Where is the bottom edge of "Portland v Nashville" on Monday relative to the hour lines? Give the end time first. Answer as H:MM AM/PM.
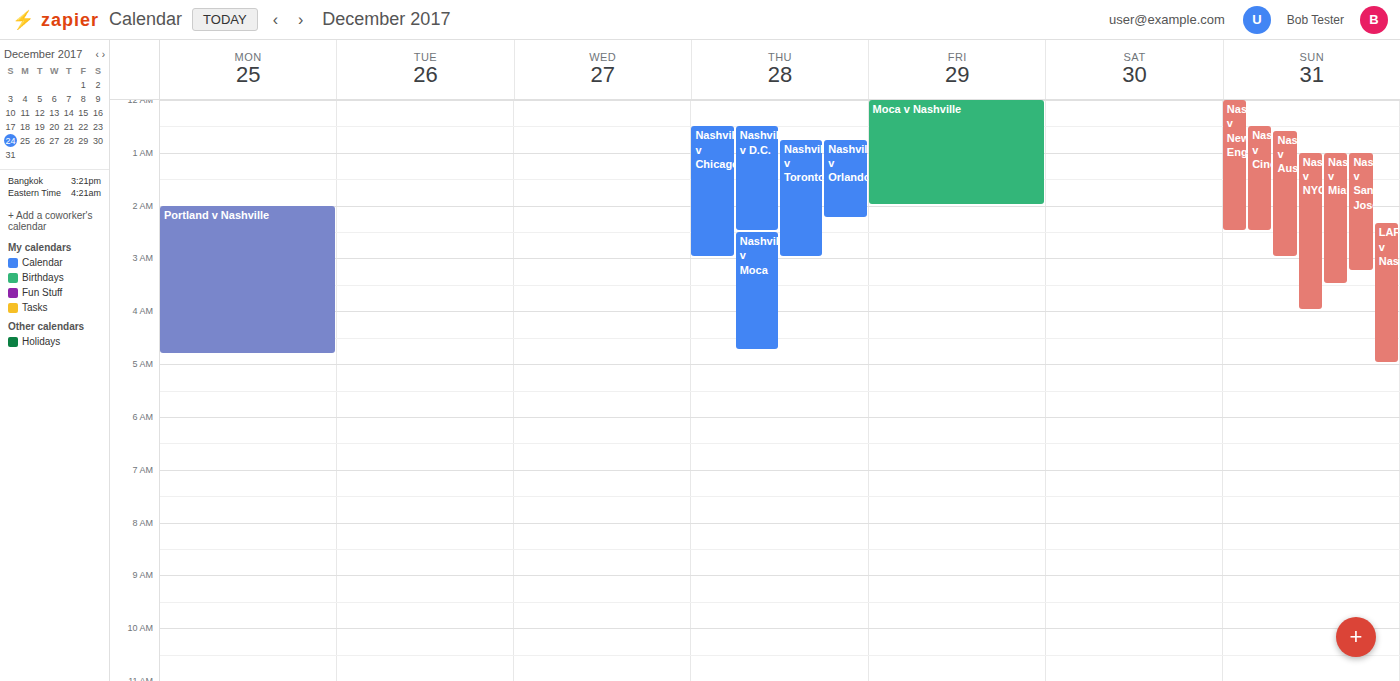
4:50 AM -- neither: 50 minutes below the 4 AM line and 10 minutes above the 5 AM line.